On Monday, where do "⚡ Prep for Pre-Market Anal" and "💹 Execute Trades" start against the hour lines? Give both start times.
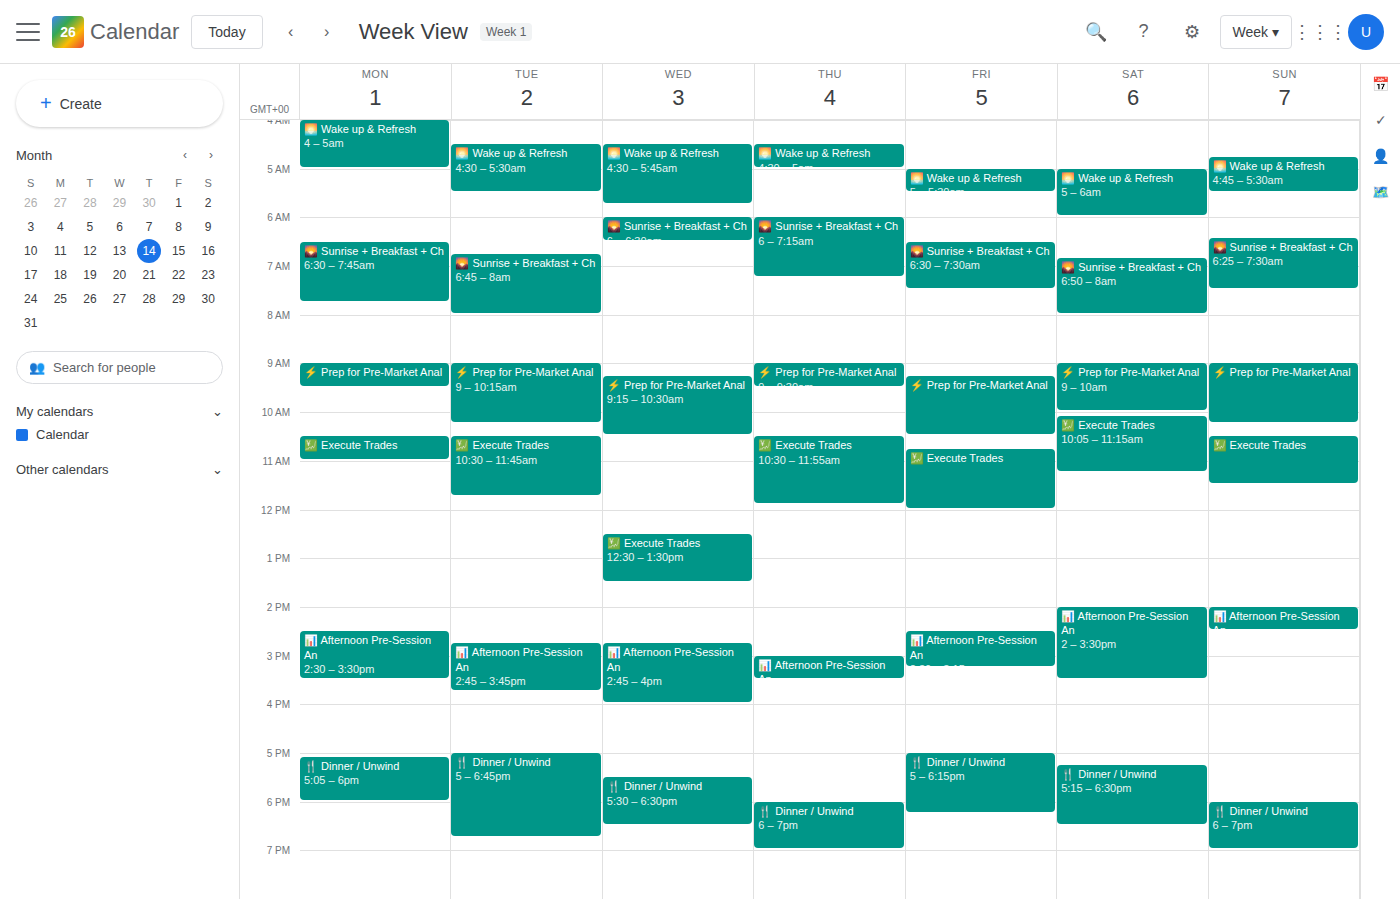
"⚡ Prep for Pre-Market Anal": 9:00 AM, exactly on the 9 AM line. "💹 Execute Trades": 10:30 AM, halfway between the 10 AM and 11 AM lines.